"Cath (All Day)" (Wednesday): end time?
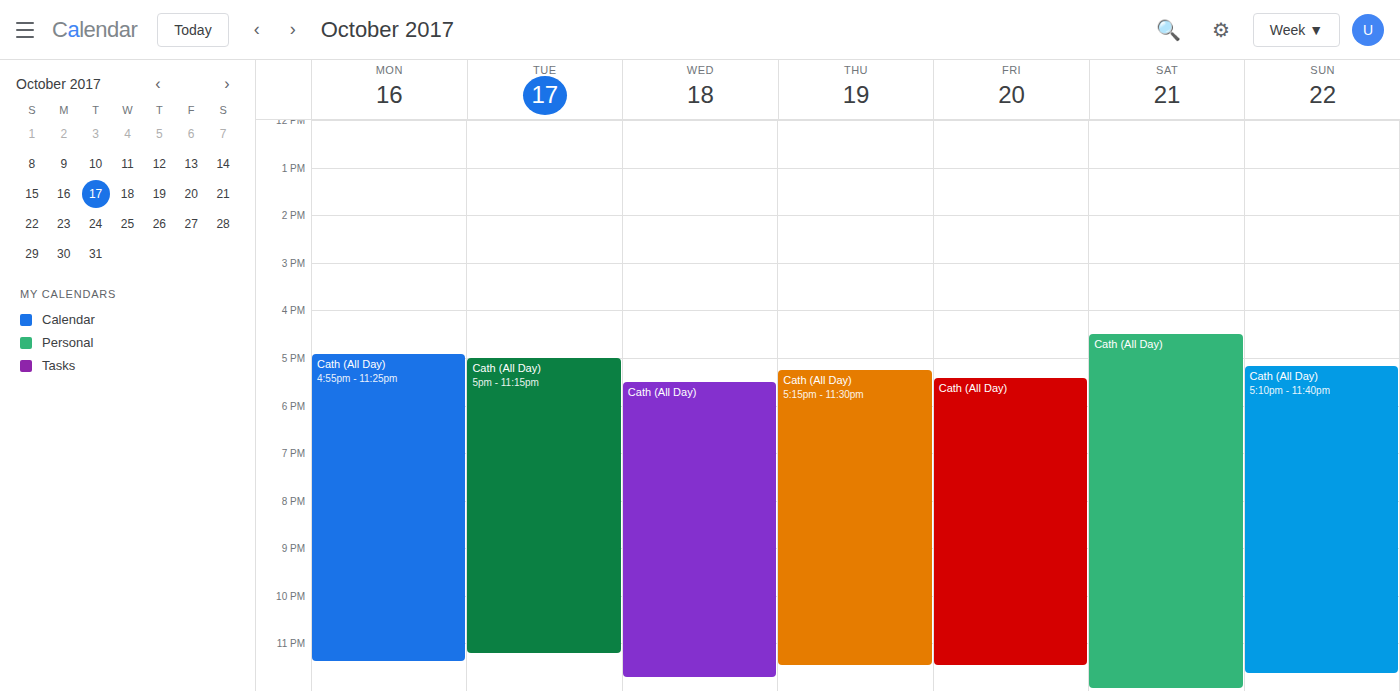
11:45 PM